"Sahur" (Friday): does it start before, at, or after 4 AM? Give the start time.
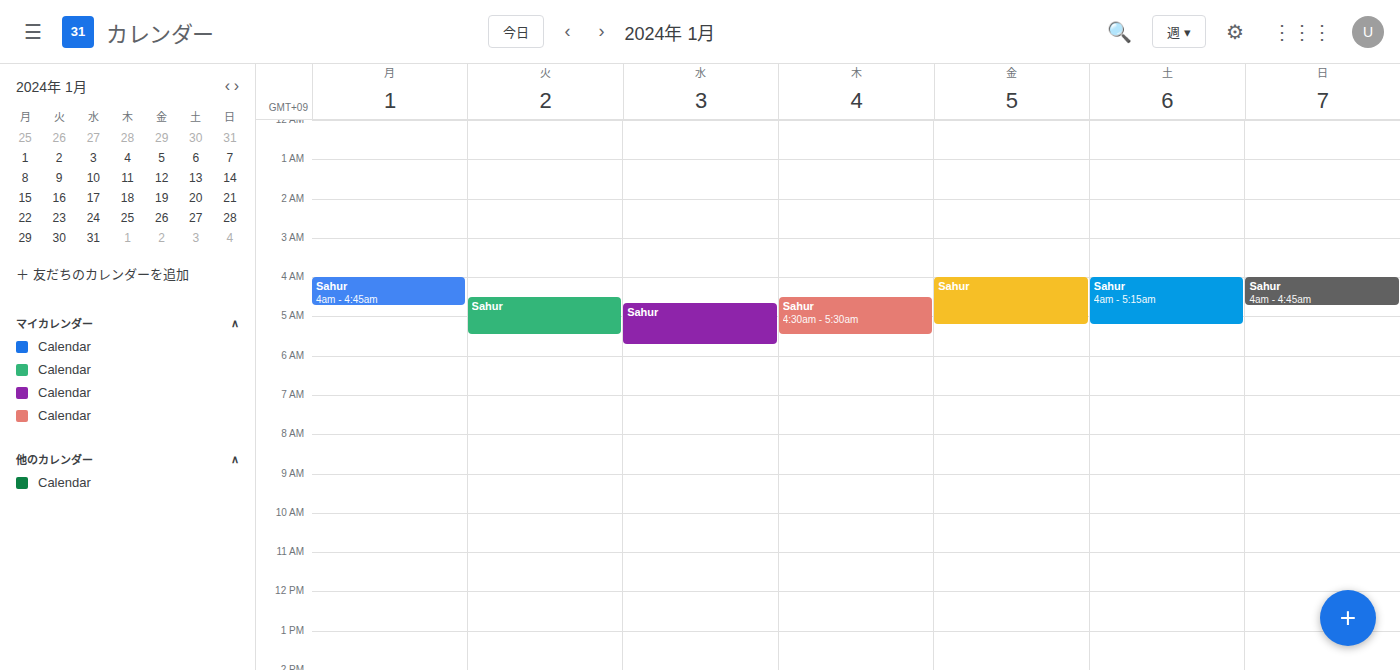
4:00 AM -- exactly at 4 AM, on the 4 AM line.